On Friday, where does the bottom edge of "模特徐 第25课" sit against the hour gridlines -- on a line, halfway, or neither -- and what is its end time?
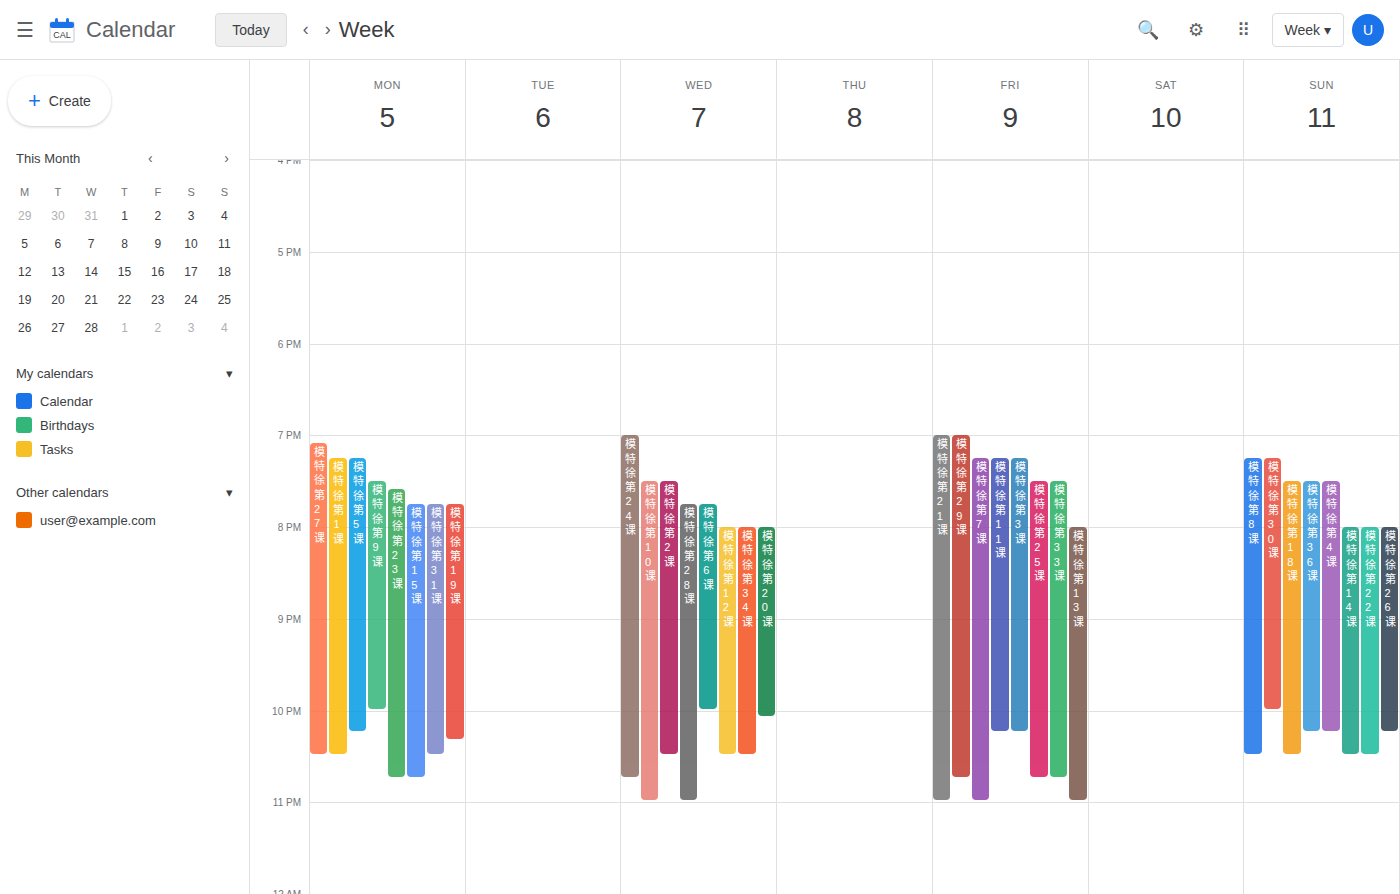
10:45 PM -- neither: three quarters of the way from the 10 PM line to the 11 PM line.